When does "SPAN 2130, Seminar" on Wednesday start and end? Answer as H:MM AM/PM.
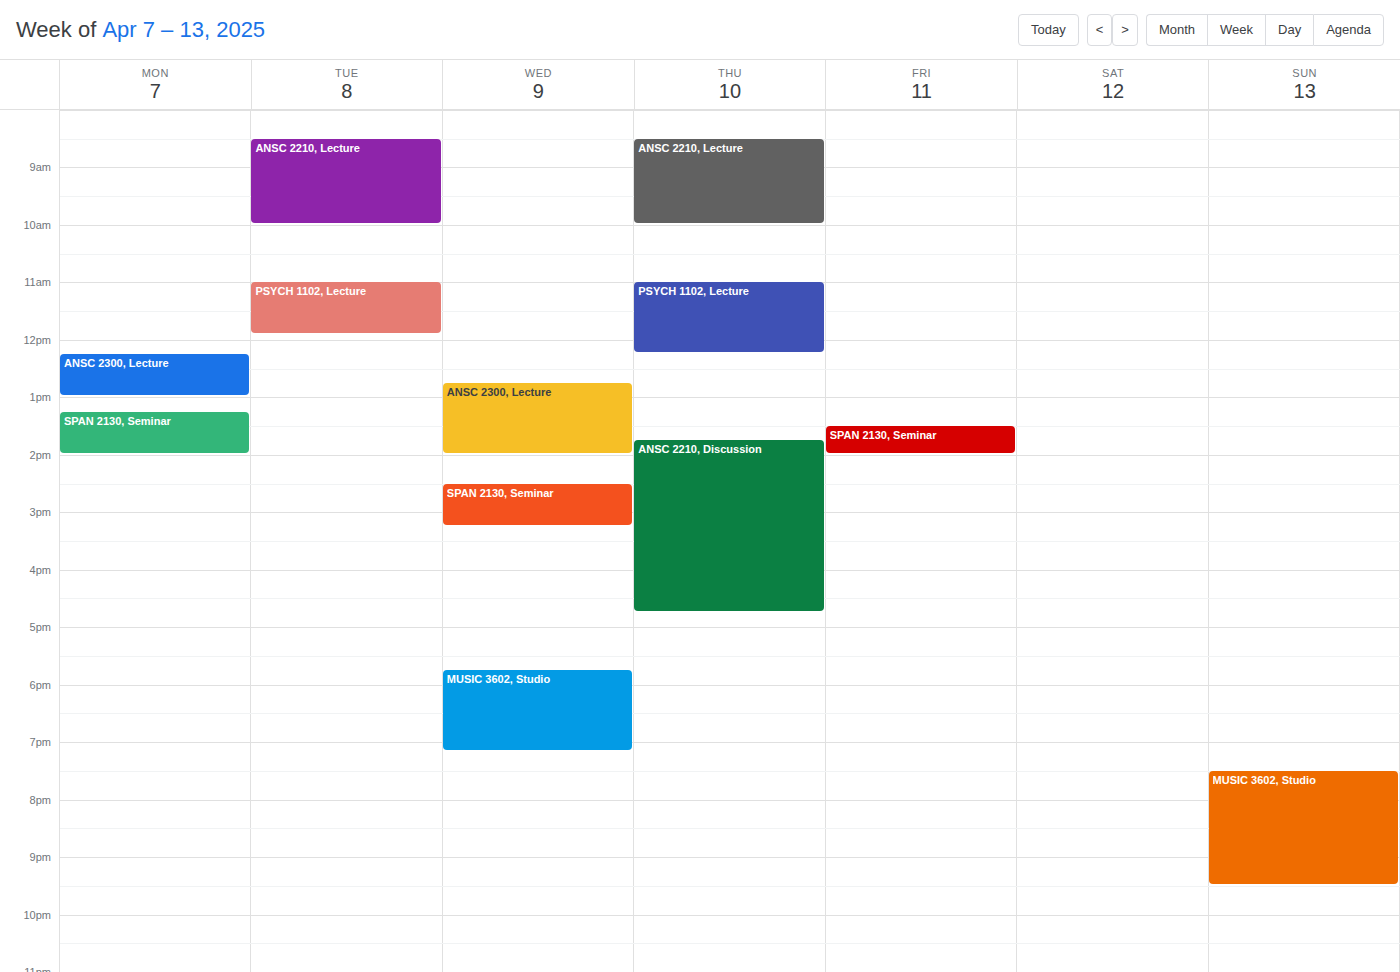
2:30 PM to 3:15 PM